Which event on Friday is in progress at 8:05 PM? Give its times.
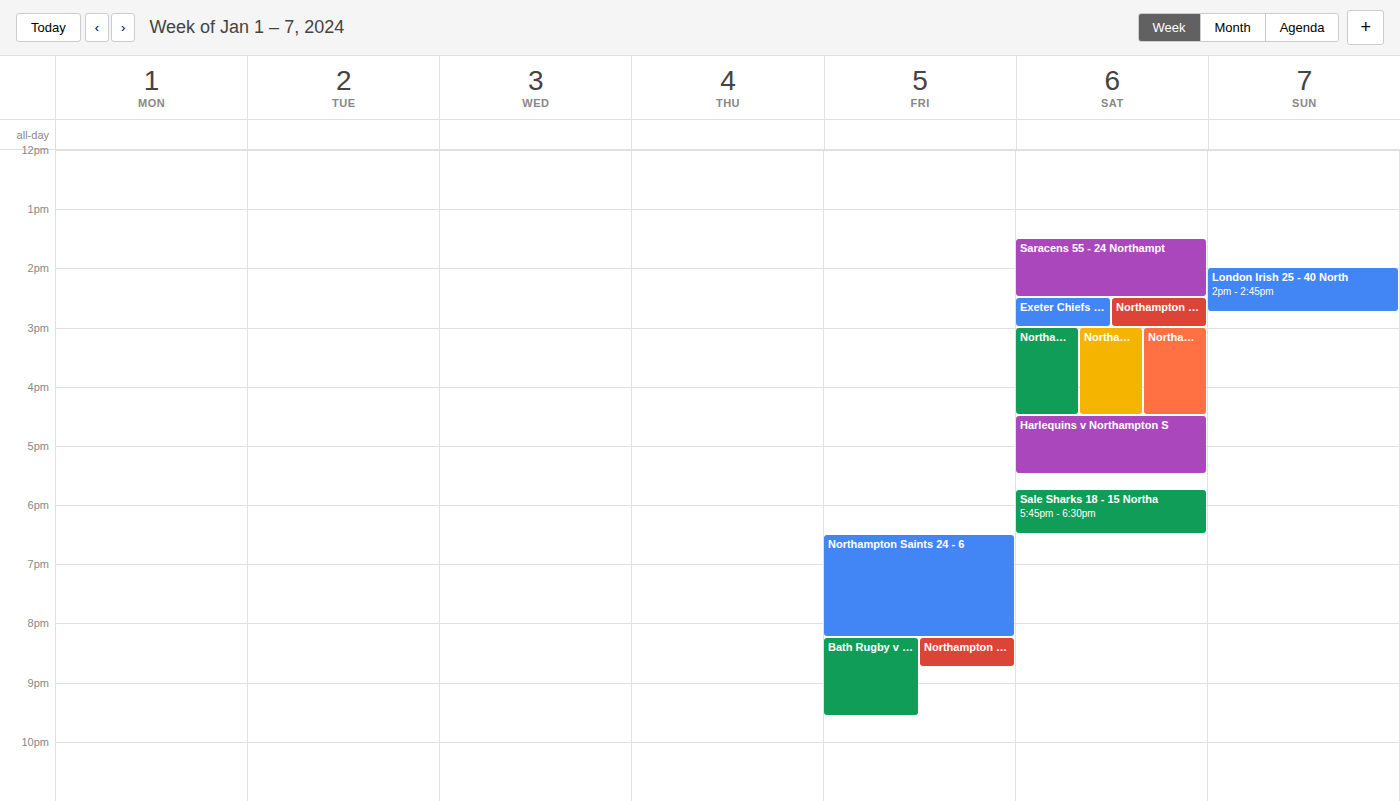
"Northampton Saints 24 - 6", 6:30 PM to 8:15 PM